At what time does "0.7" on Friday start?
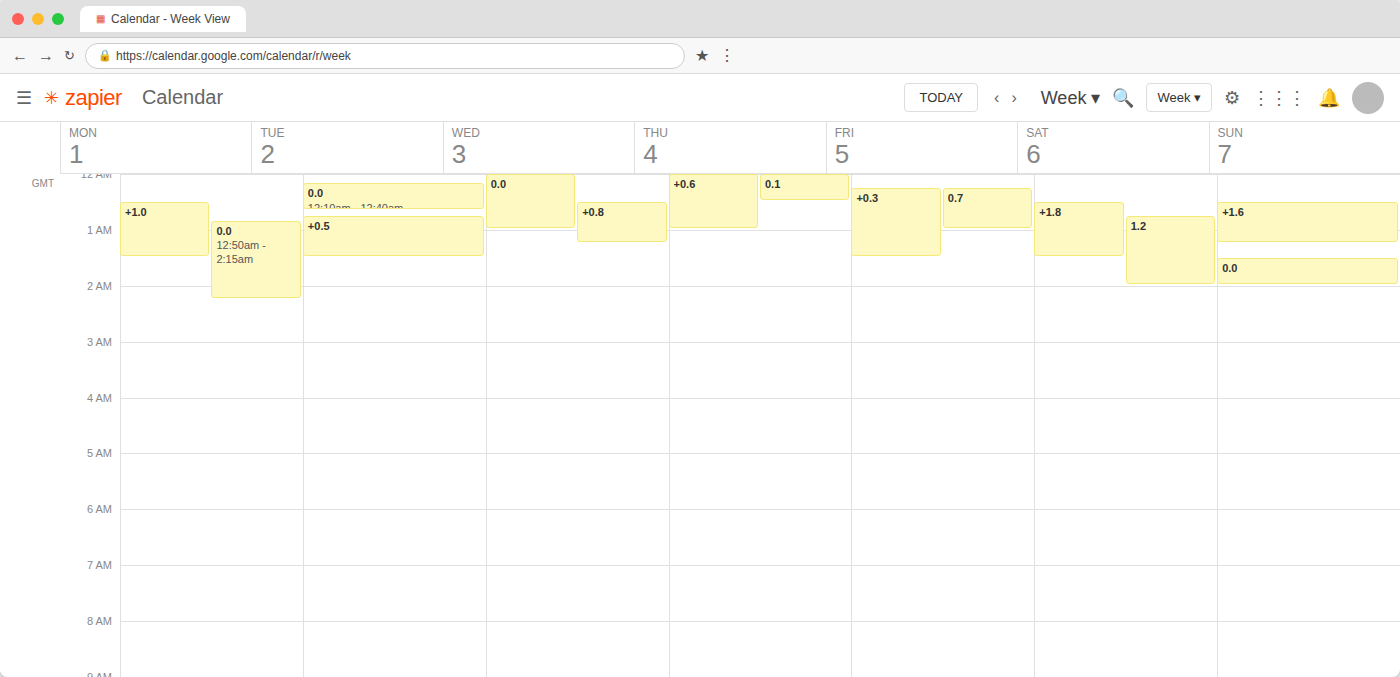
12:15 AM